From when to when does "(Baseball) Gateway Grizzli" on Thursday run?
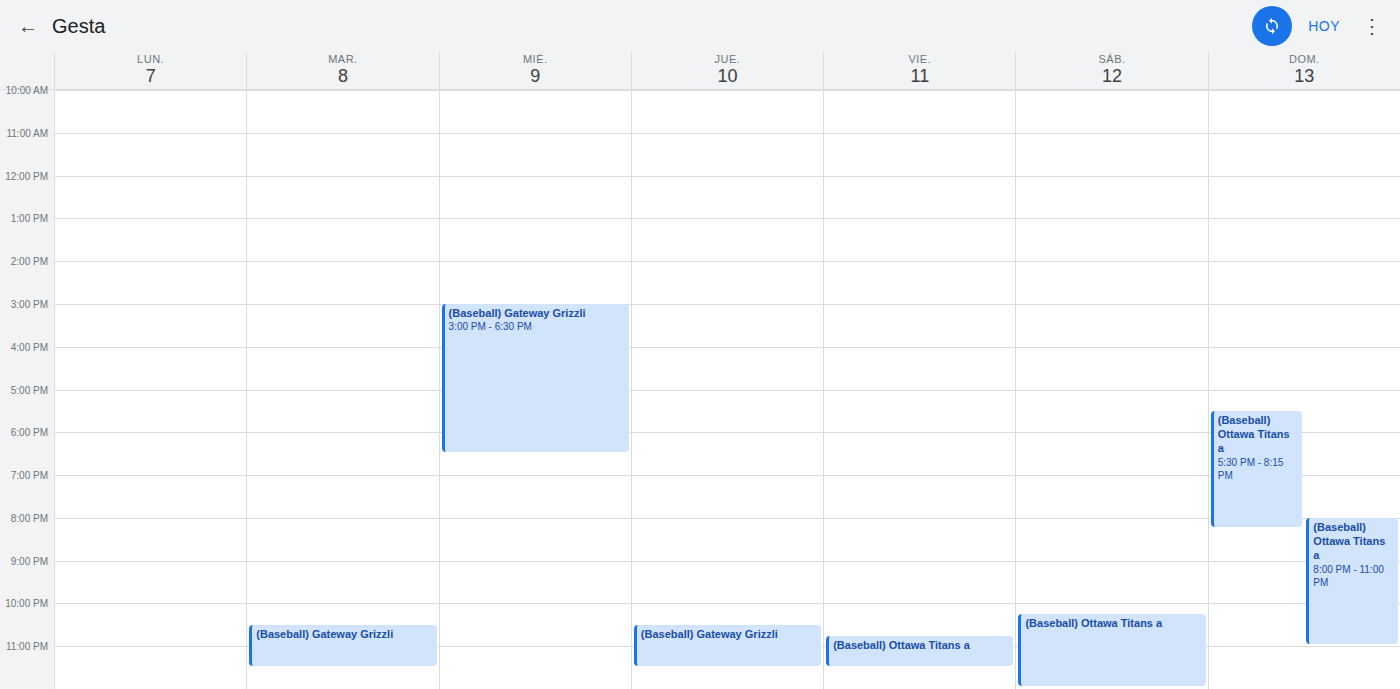
10:30 PM to 11:30 PM